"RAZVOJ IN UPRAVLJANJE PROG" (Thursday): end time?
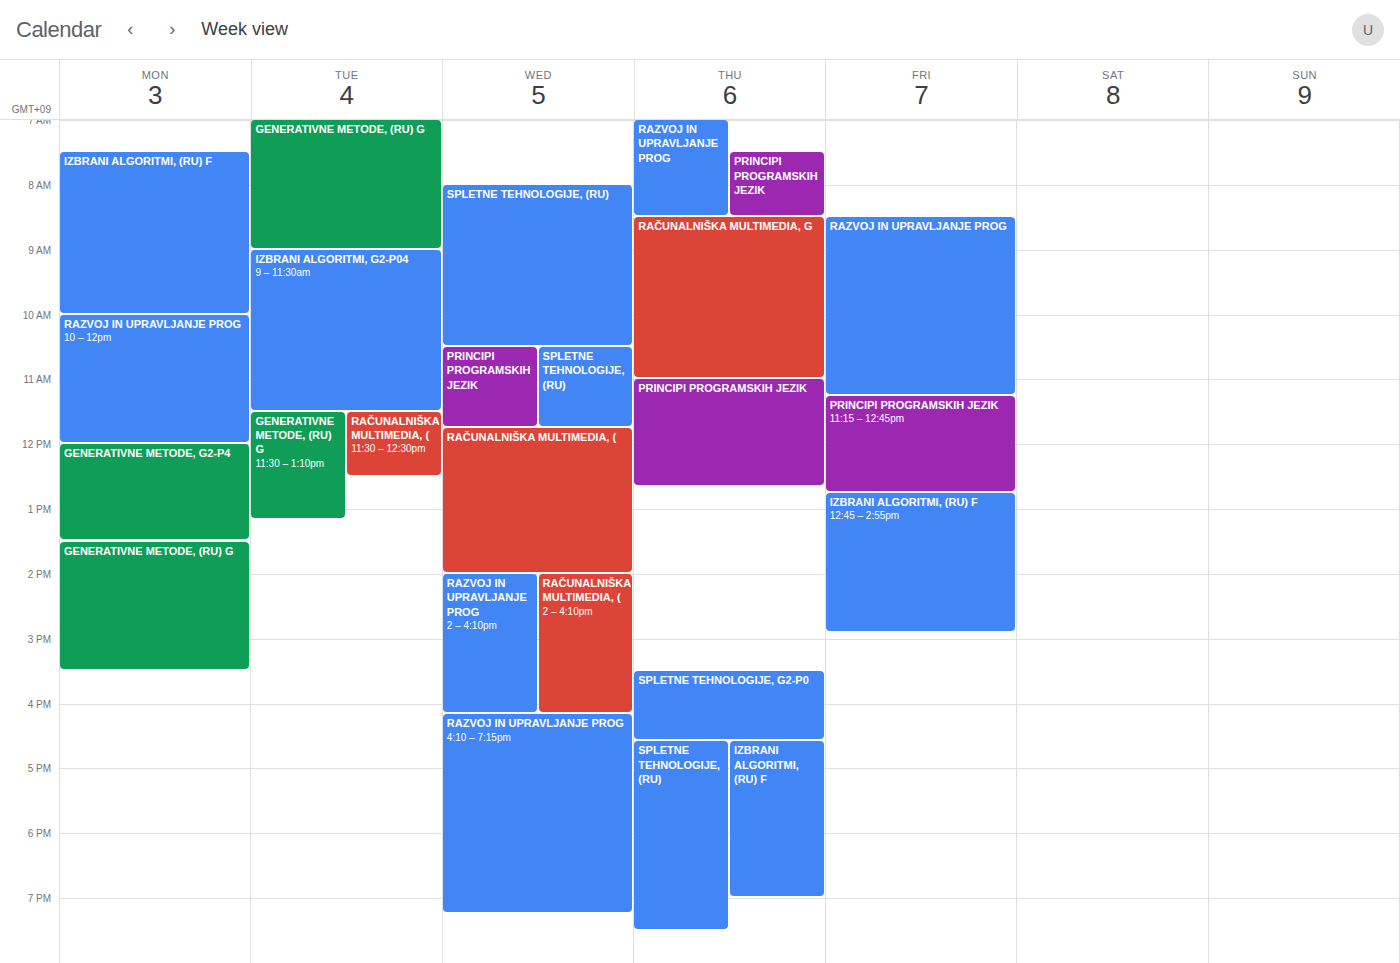
8:30 AM